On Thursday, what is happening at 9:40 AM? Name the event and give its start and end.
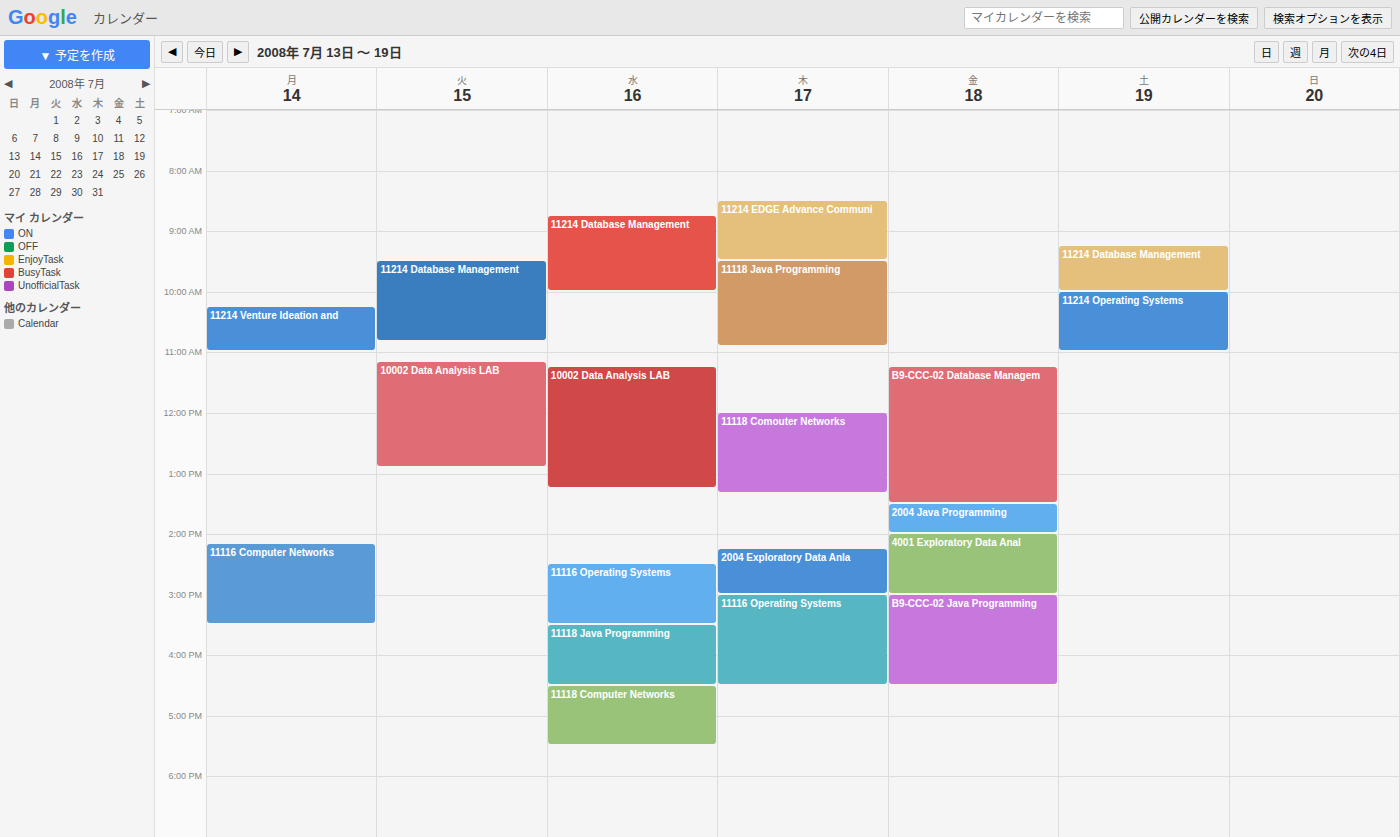
"11118 Java Programming", 9:30 AM to 10:55 AM